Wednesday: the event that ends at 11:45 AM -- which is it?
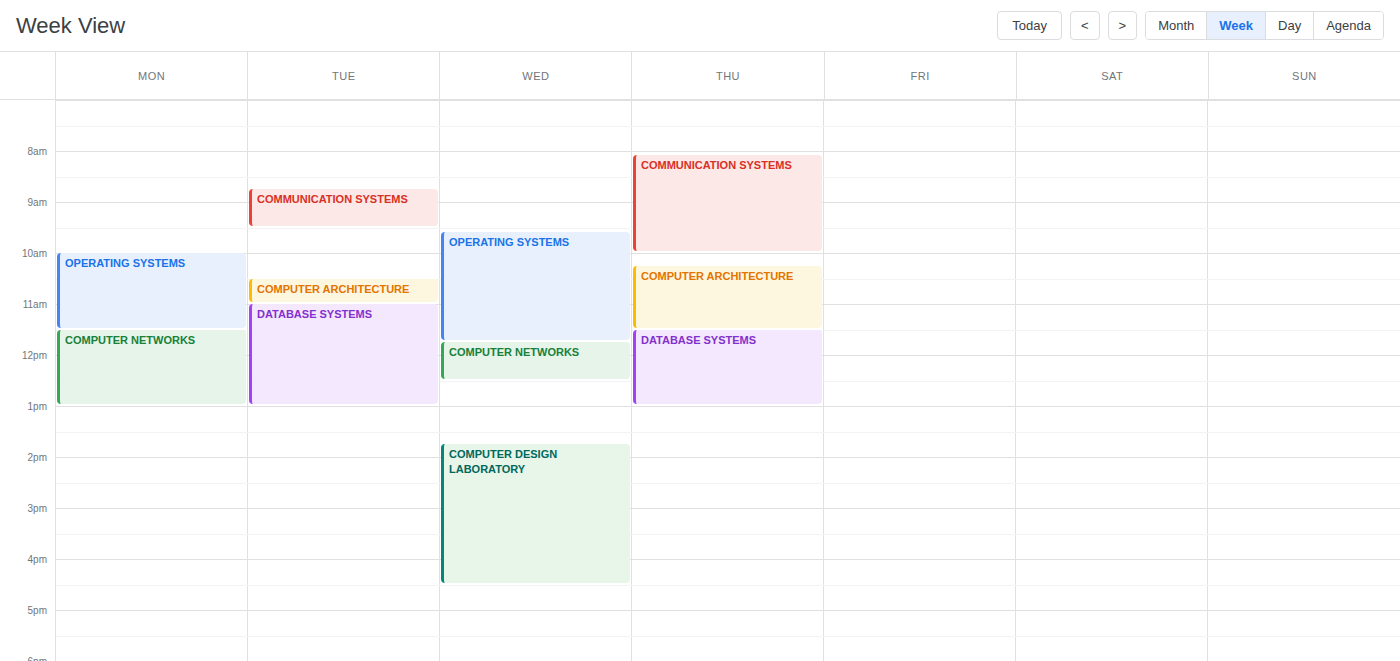
"OPERATING SYSTEMS"